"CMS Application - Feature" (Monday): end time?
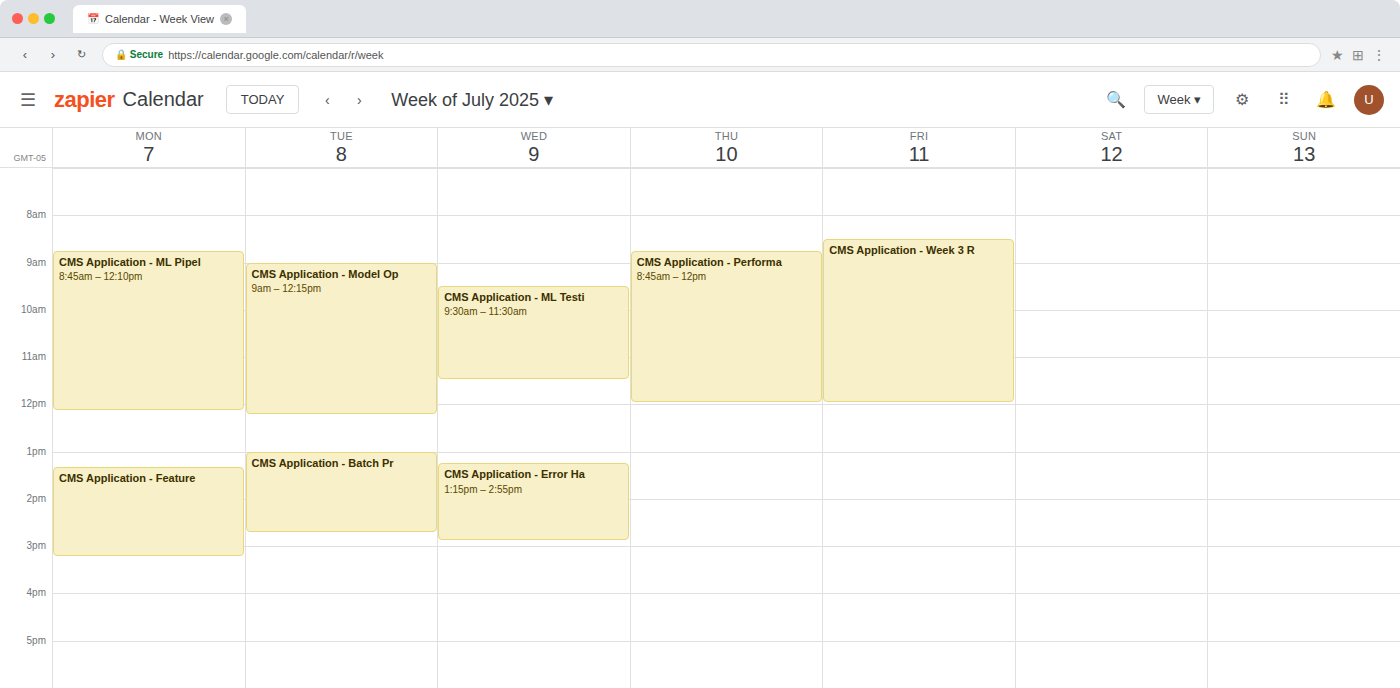
3:15 PM